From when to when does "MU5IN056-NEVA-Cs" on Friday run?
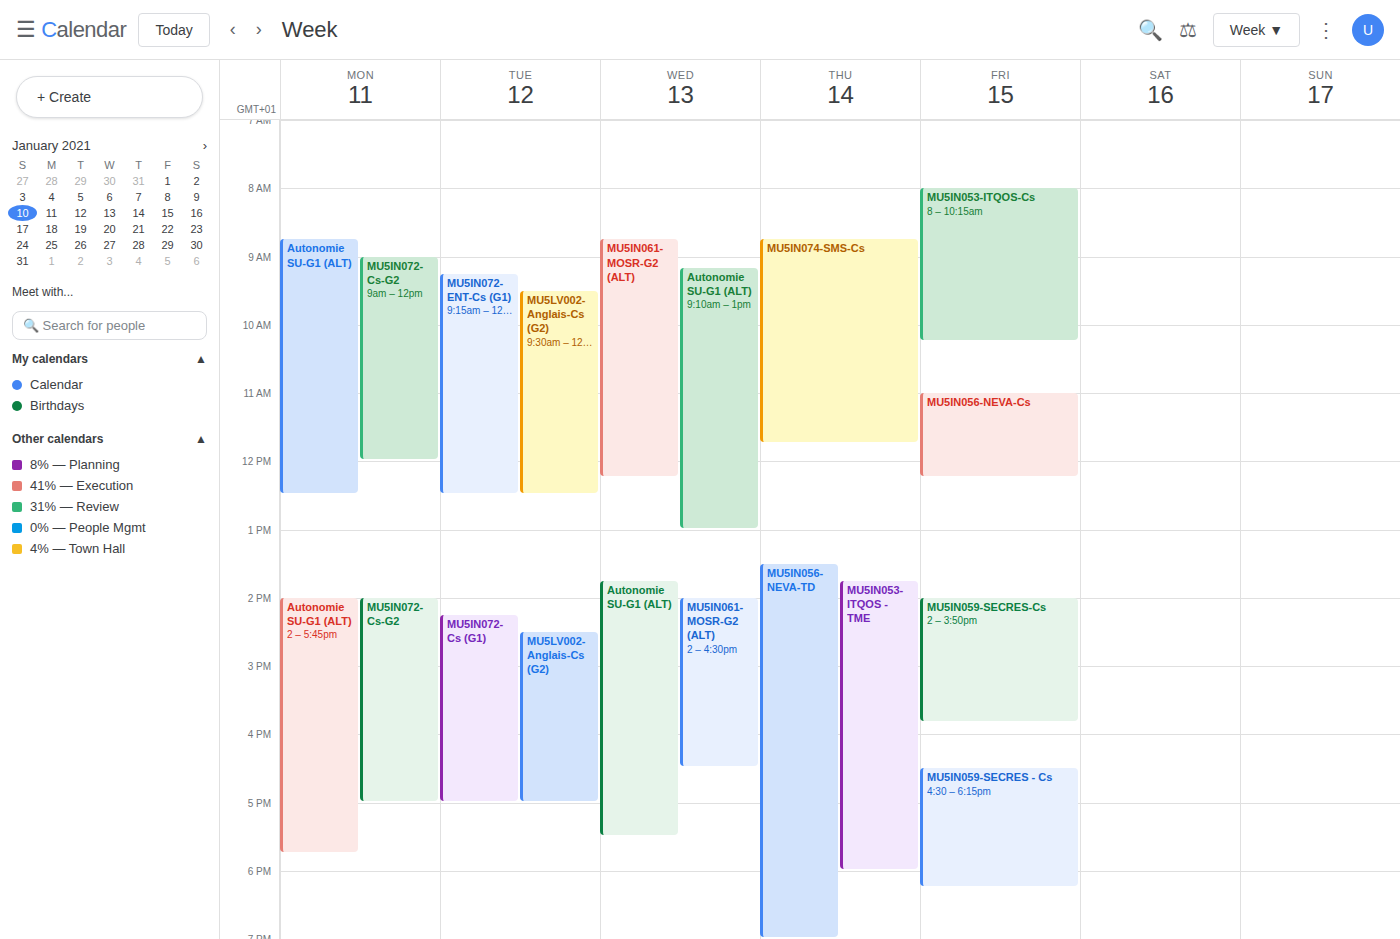
11:00 AM to 12:15 PM